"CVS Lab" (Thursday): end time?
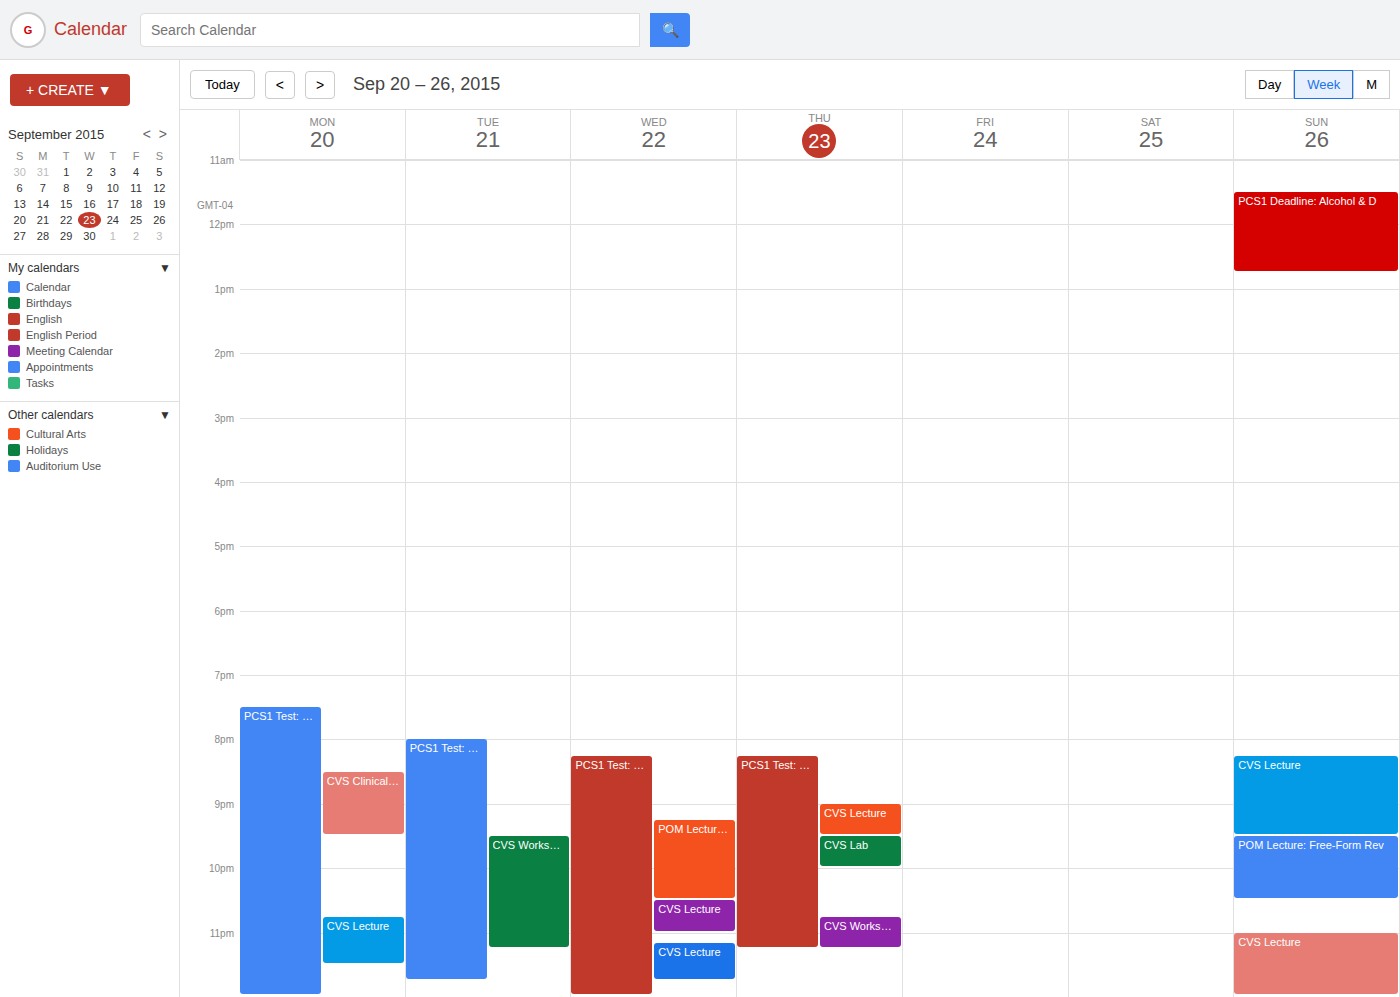
22:00